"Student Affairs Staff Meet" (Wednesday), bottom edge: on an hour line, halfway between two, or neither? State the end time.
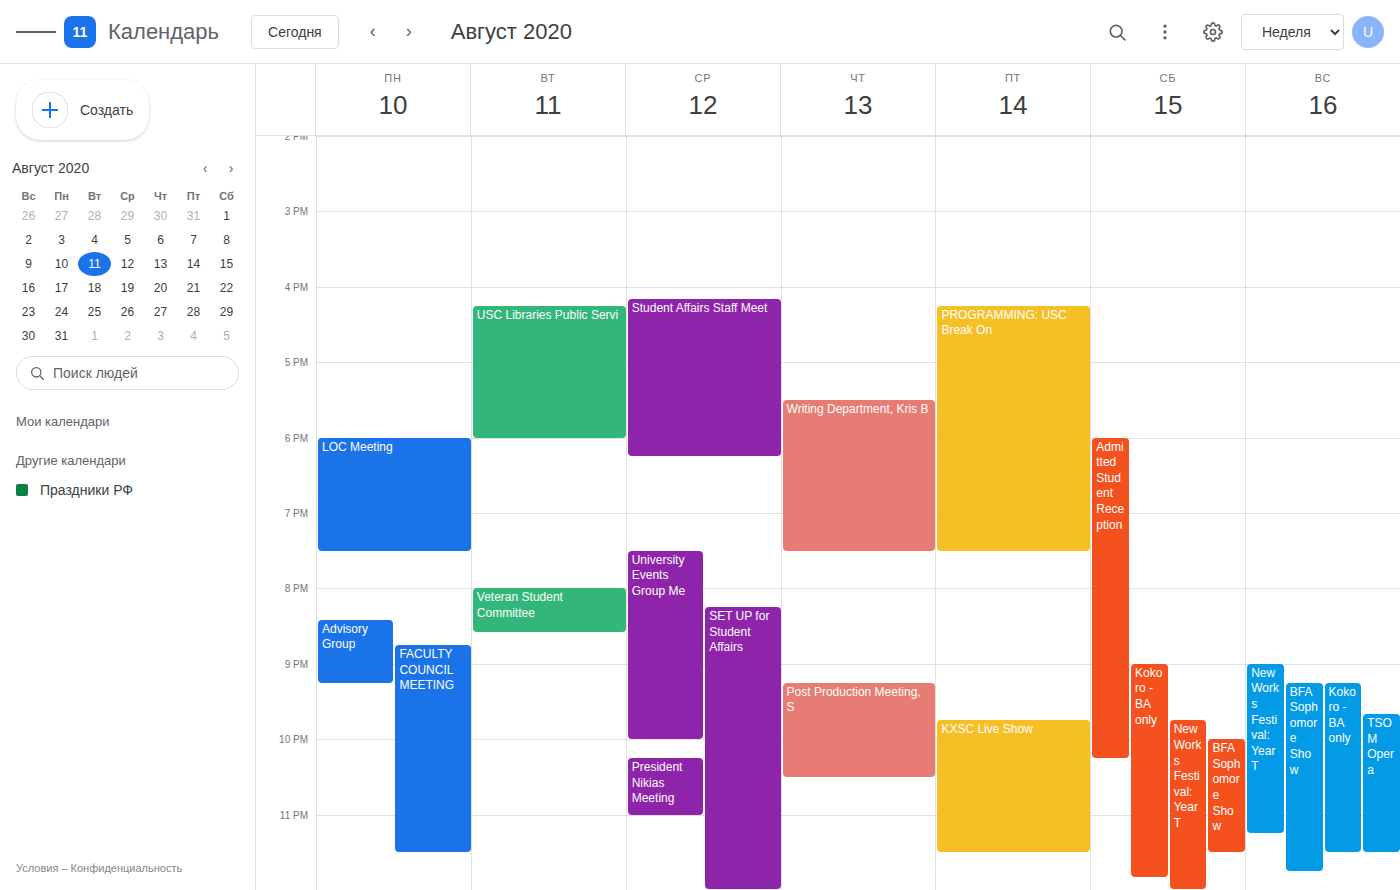
18:15 -- neither: a quarter of the way from the 18:00 line to the 19:00 line.